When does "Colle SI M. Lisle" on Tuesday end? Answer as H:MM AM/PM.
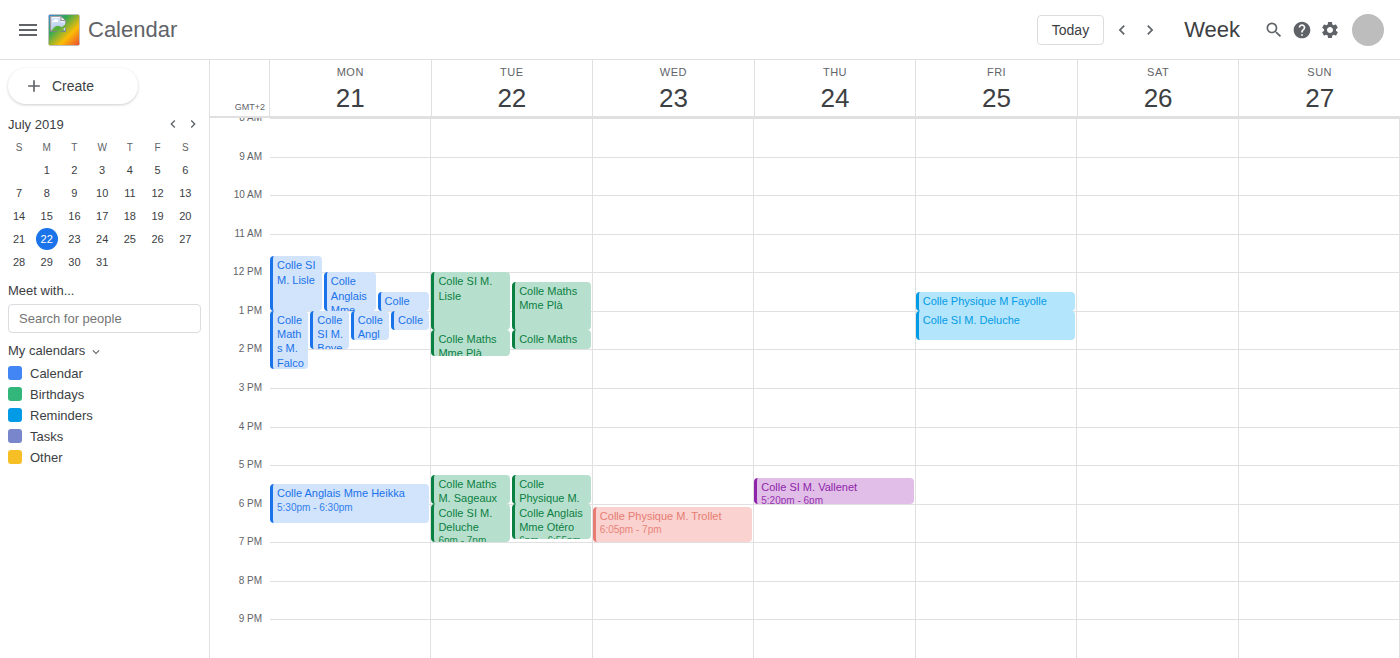
1:30 PM